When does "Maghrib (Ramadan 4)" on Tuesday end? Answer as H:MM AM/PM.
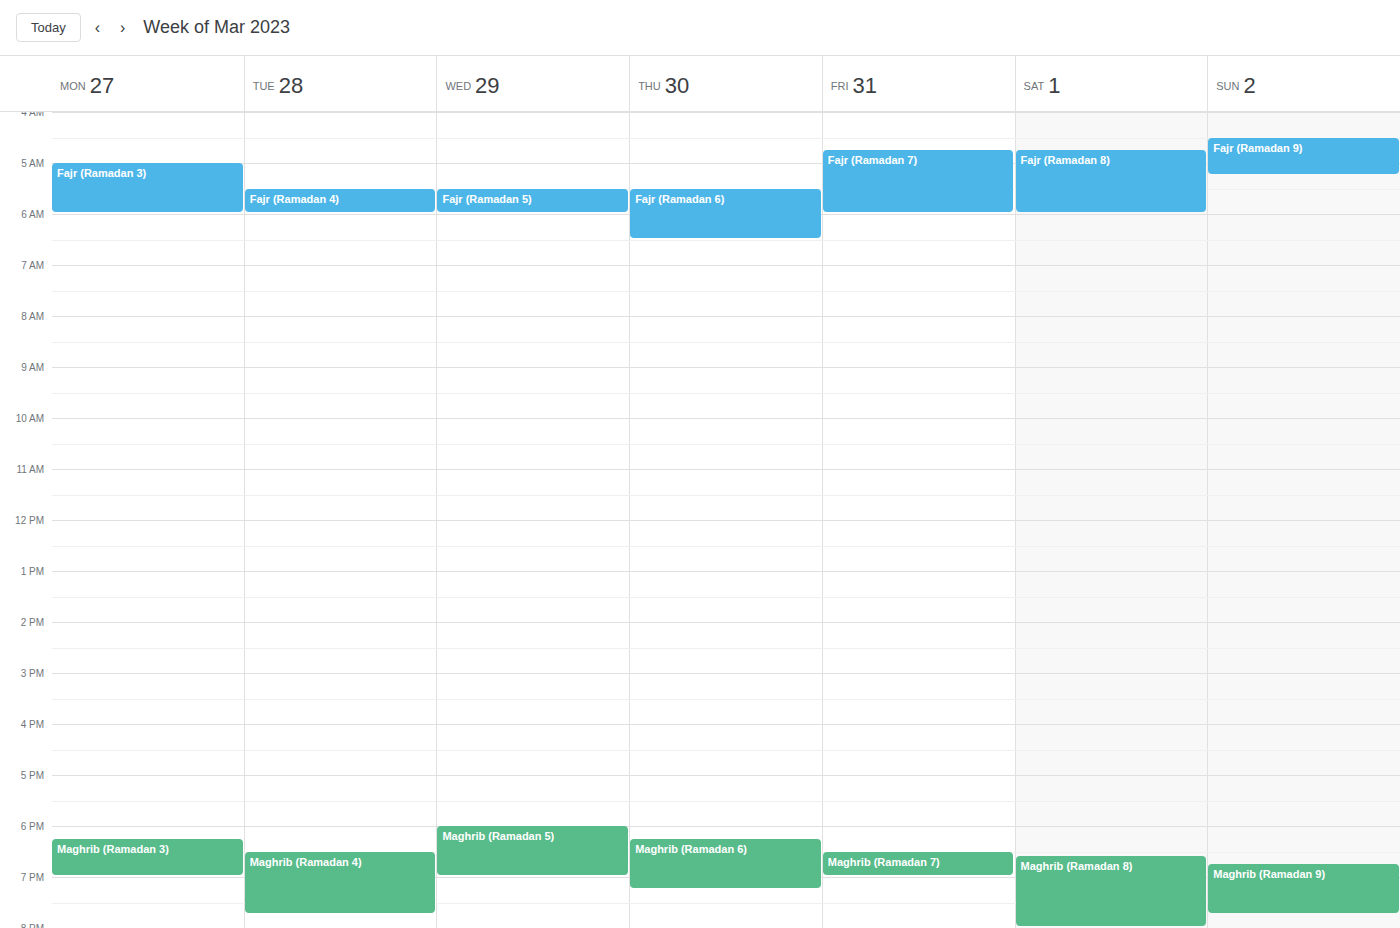
7:45 PM